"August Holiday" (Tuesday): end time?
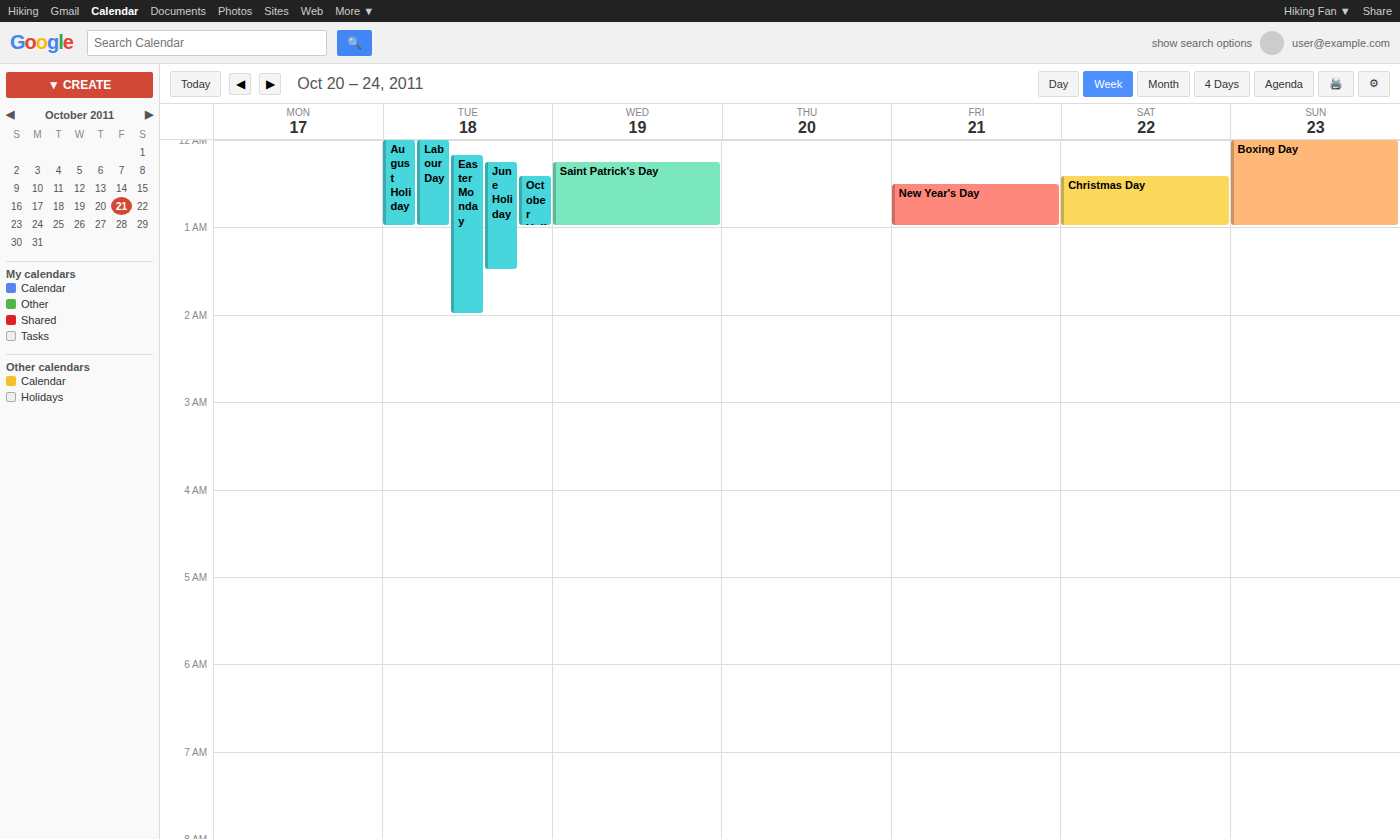
1:00 AM